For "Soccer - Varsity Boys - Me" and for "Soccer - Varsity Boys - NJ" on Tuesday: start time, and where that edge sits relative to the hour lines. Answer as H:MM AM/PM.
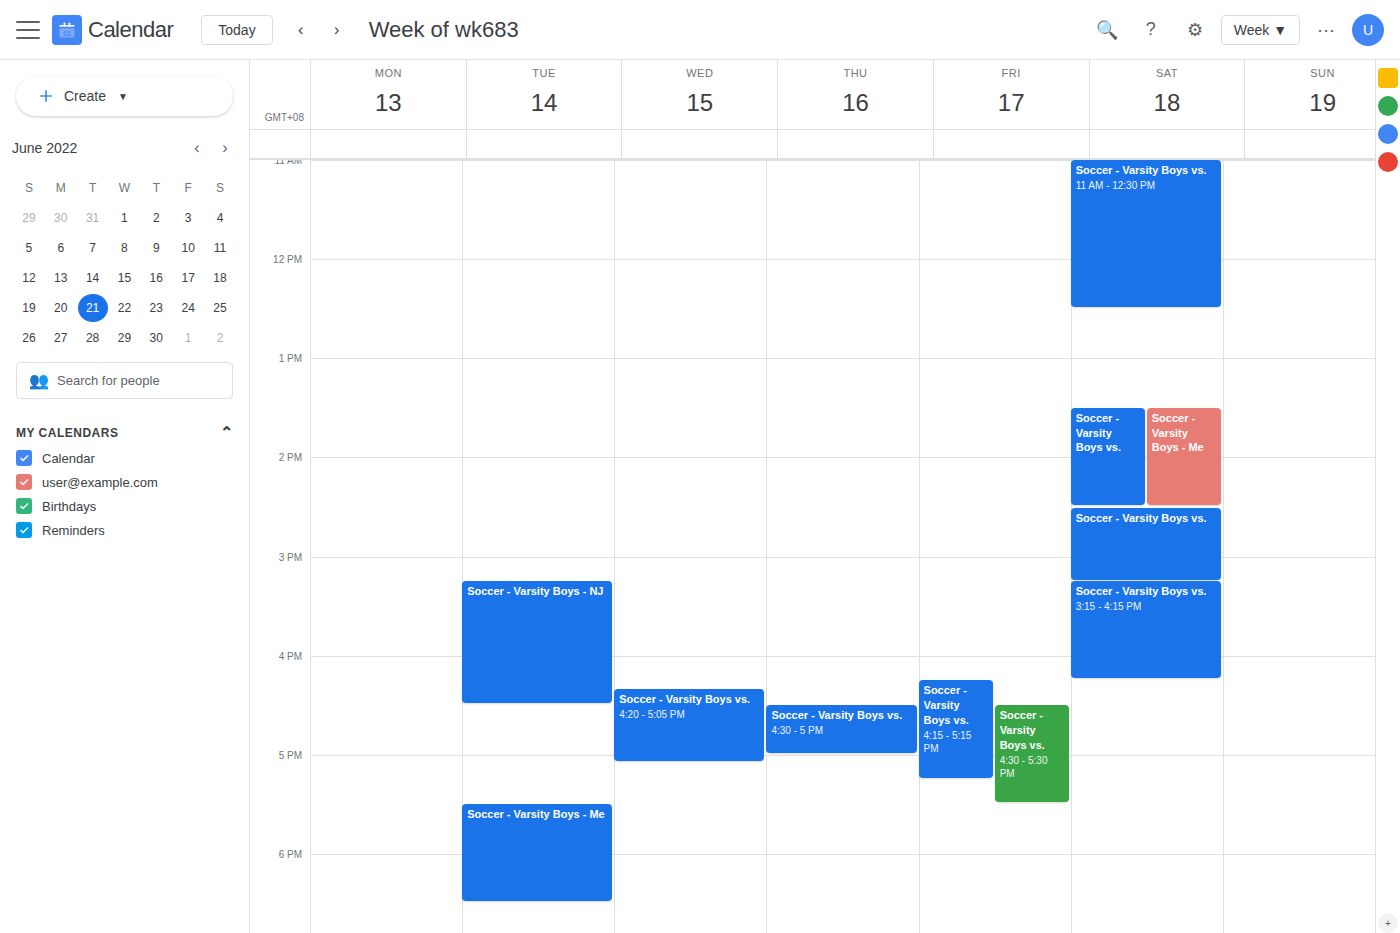
"Soccer - Varsity Boys - Me": 5:30 PM, halfway between the 5 PM and 6 PM lines. "Soccer - Varsity Boys - NJ": 3:15 PM, neither: a quarter of the way from the 3 PM line to the 4 PM line.